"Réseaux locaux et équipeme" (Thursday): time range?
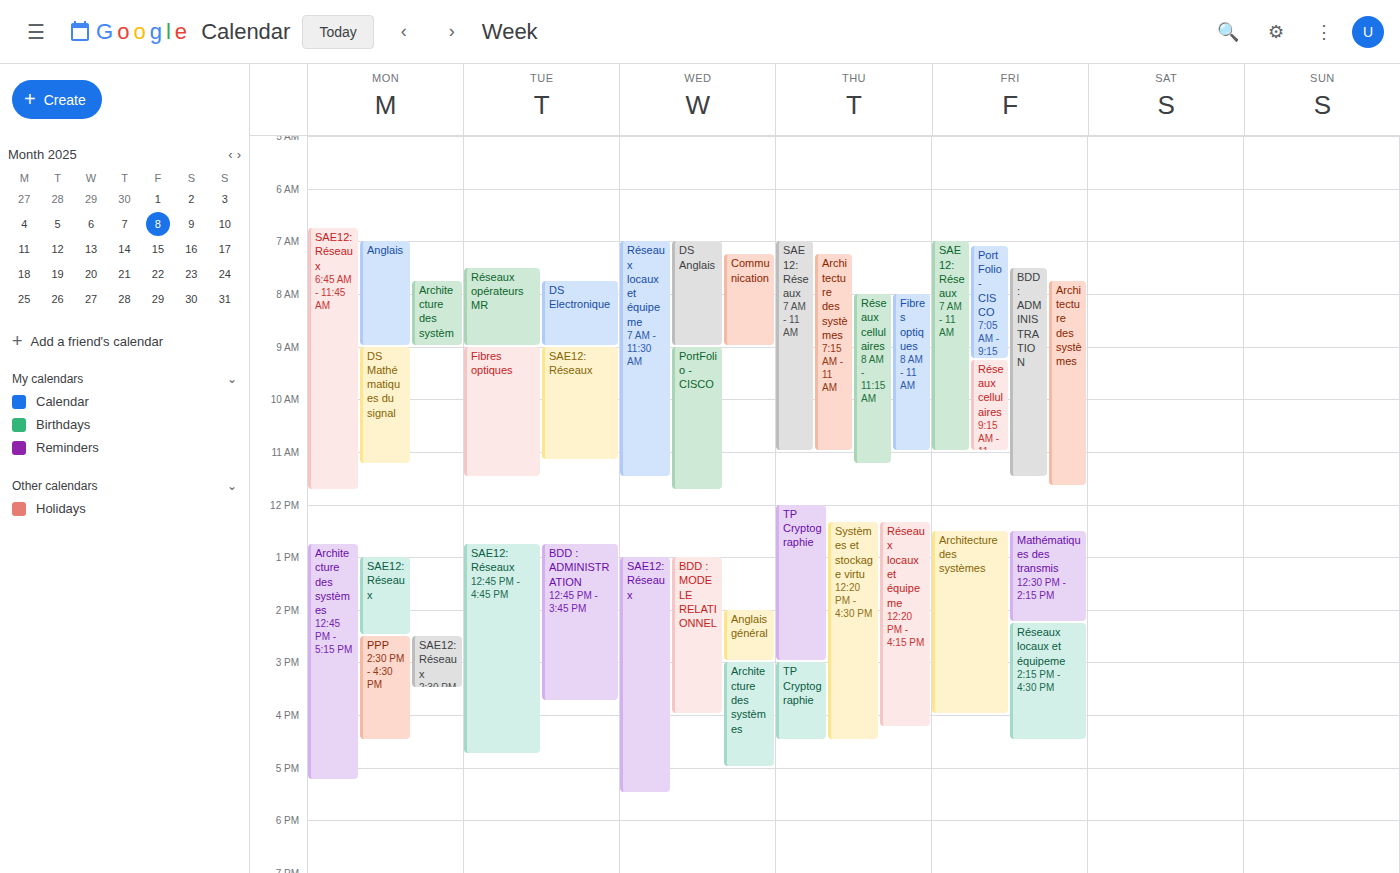
12:20 PM to 4:15 PM